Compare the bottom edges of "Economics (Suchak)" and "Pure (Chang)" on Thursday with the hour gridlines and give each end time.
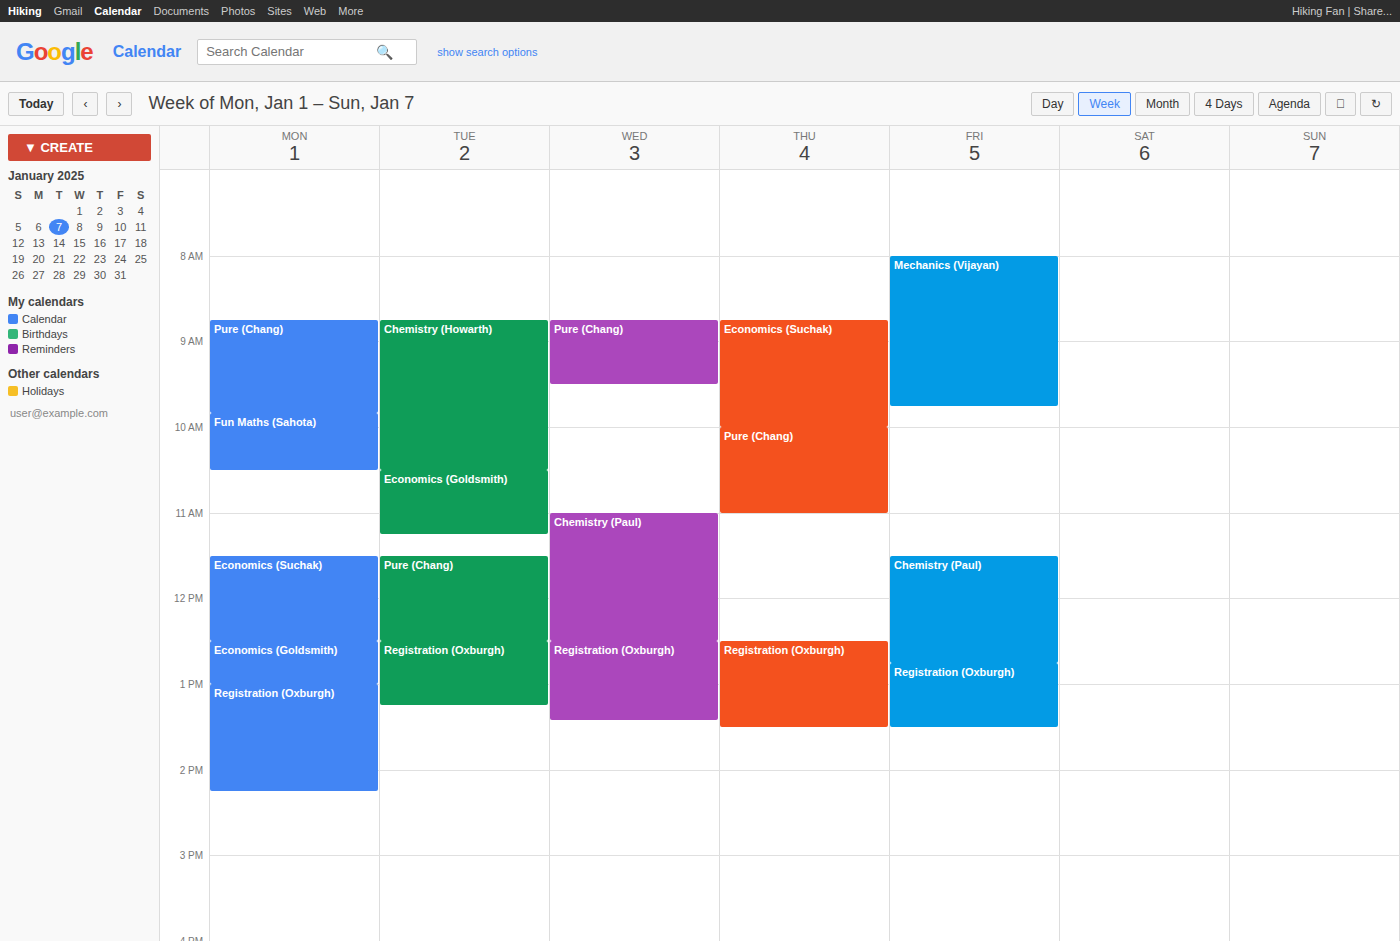
"Economics (Suchak)": 10:00 AM, exactly on the 10 AM line. "Pure (Chang)": 11:00 AM, exactly on the 11 AM line.